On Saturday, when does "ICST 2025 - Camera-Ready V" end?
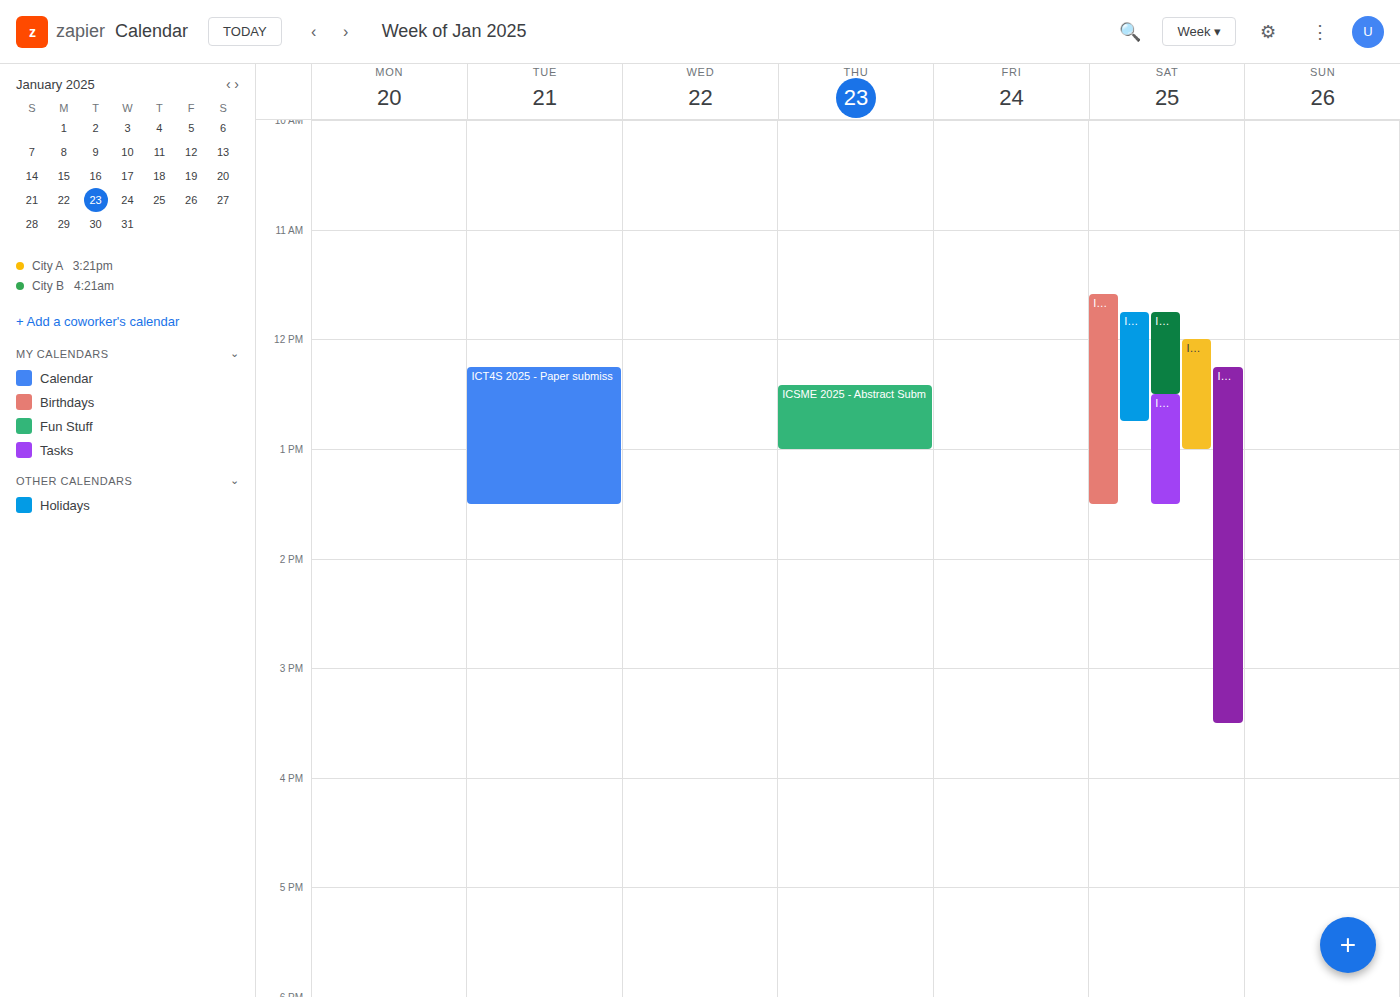
1:30 PM